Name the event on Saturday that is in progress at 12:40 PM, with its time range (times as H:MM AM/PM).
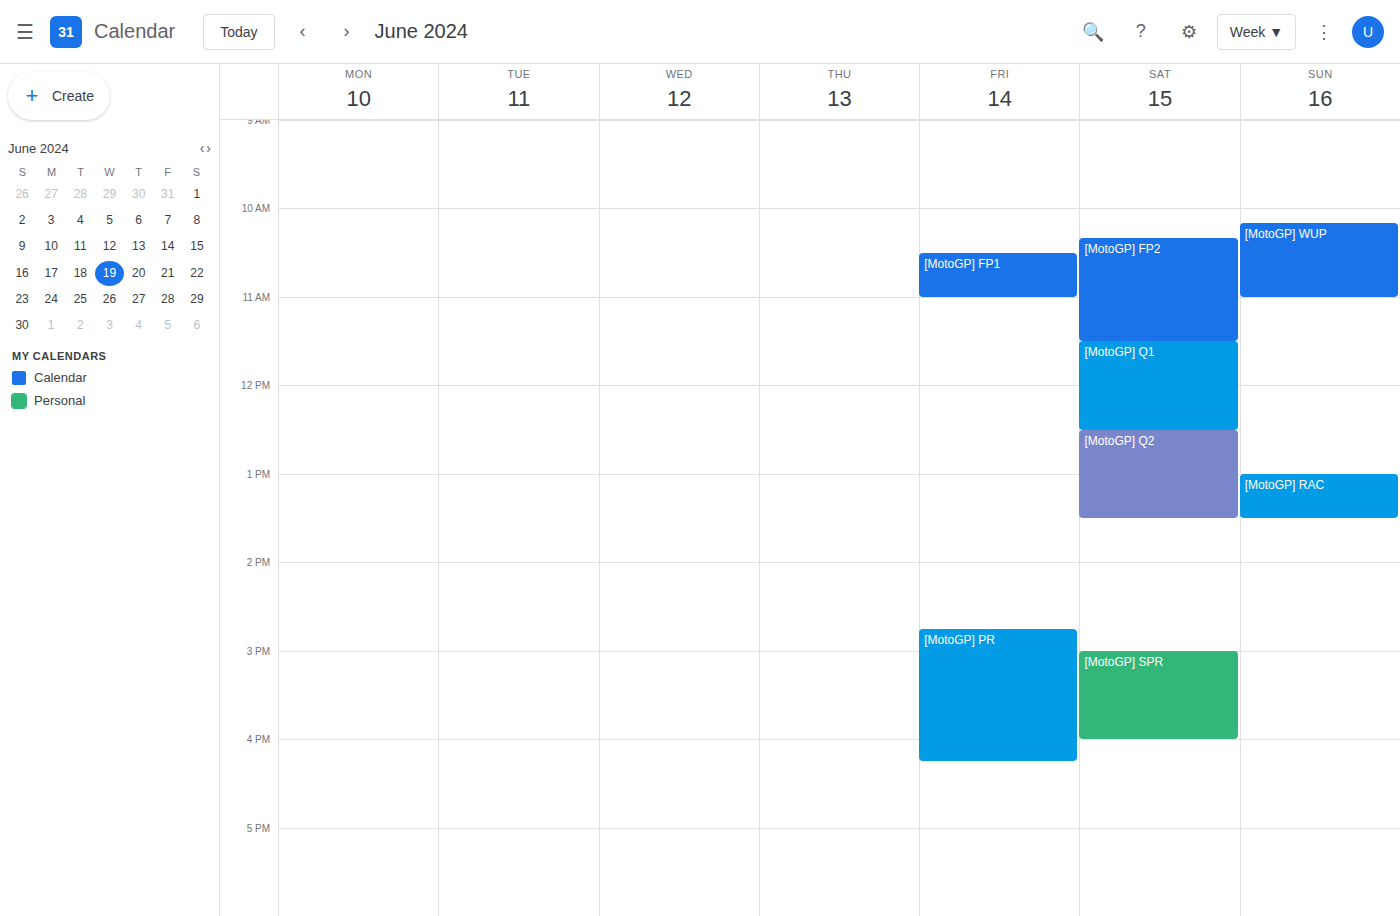
"[MotoGP] Q2", 12:30 PM to 1:30 PM